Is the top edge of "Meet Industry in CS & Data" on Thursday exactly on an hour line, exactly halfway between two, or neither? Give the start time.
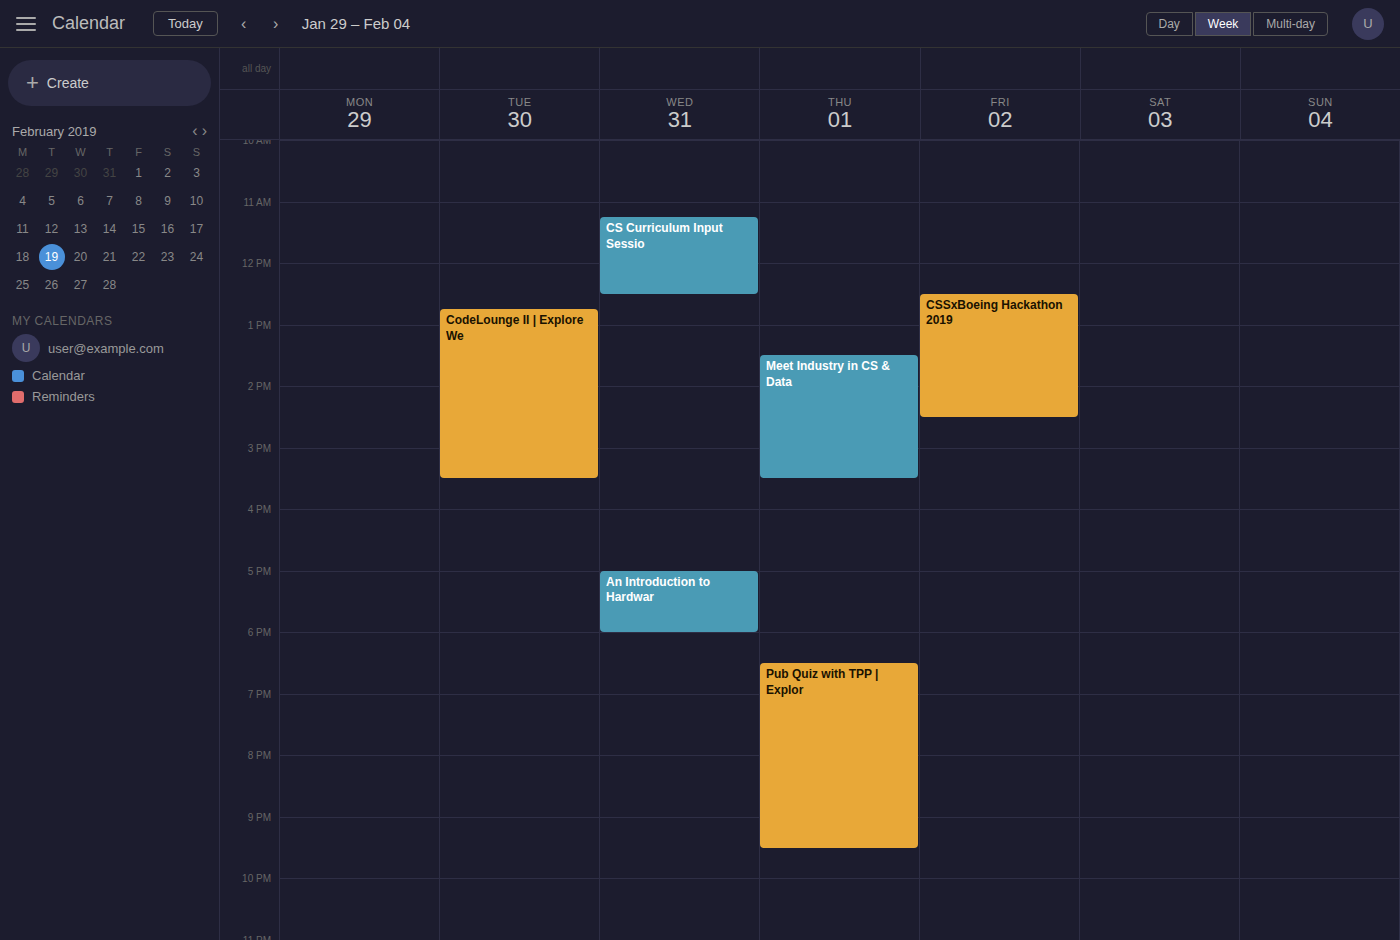
1:30 PM -- halfway between the 1 PM and 2 PM lines.